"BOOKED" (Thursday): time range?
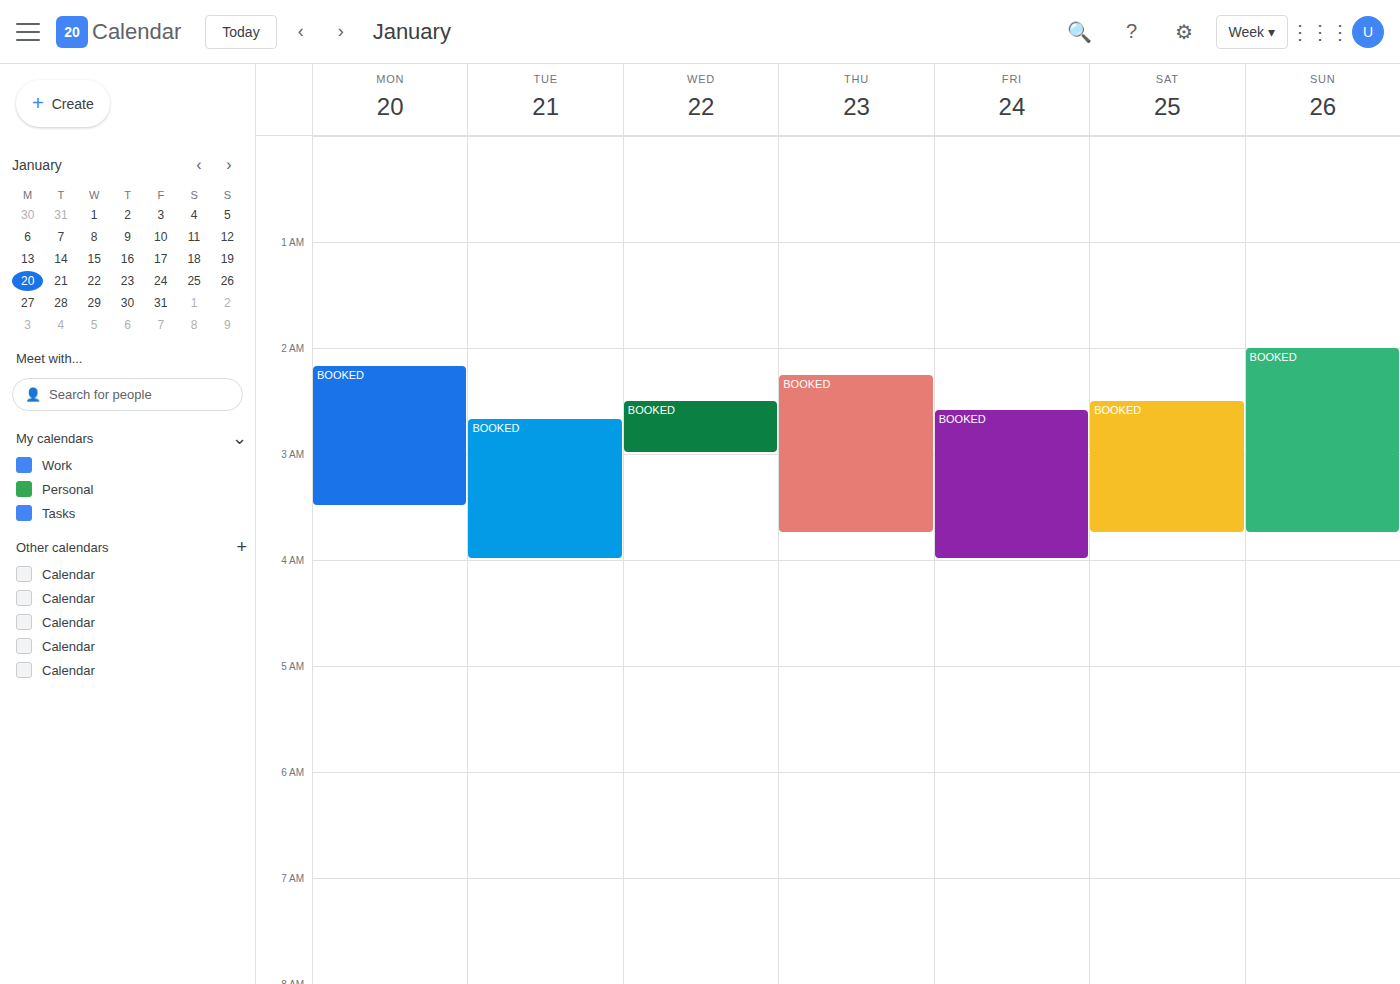
2:15 AM to 3:45 AM